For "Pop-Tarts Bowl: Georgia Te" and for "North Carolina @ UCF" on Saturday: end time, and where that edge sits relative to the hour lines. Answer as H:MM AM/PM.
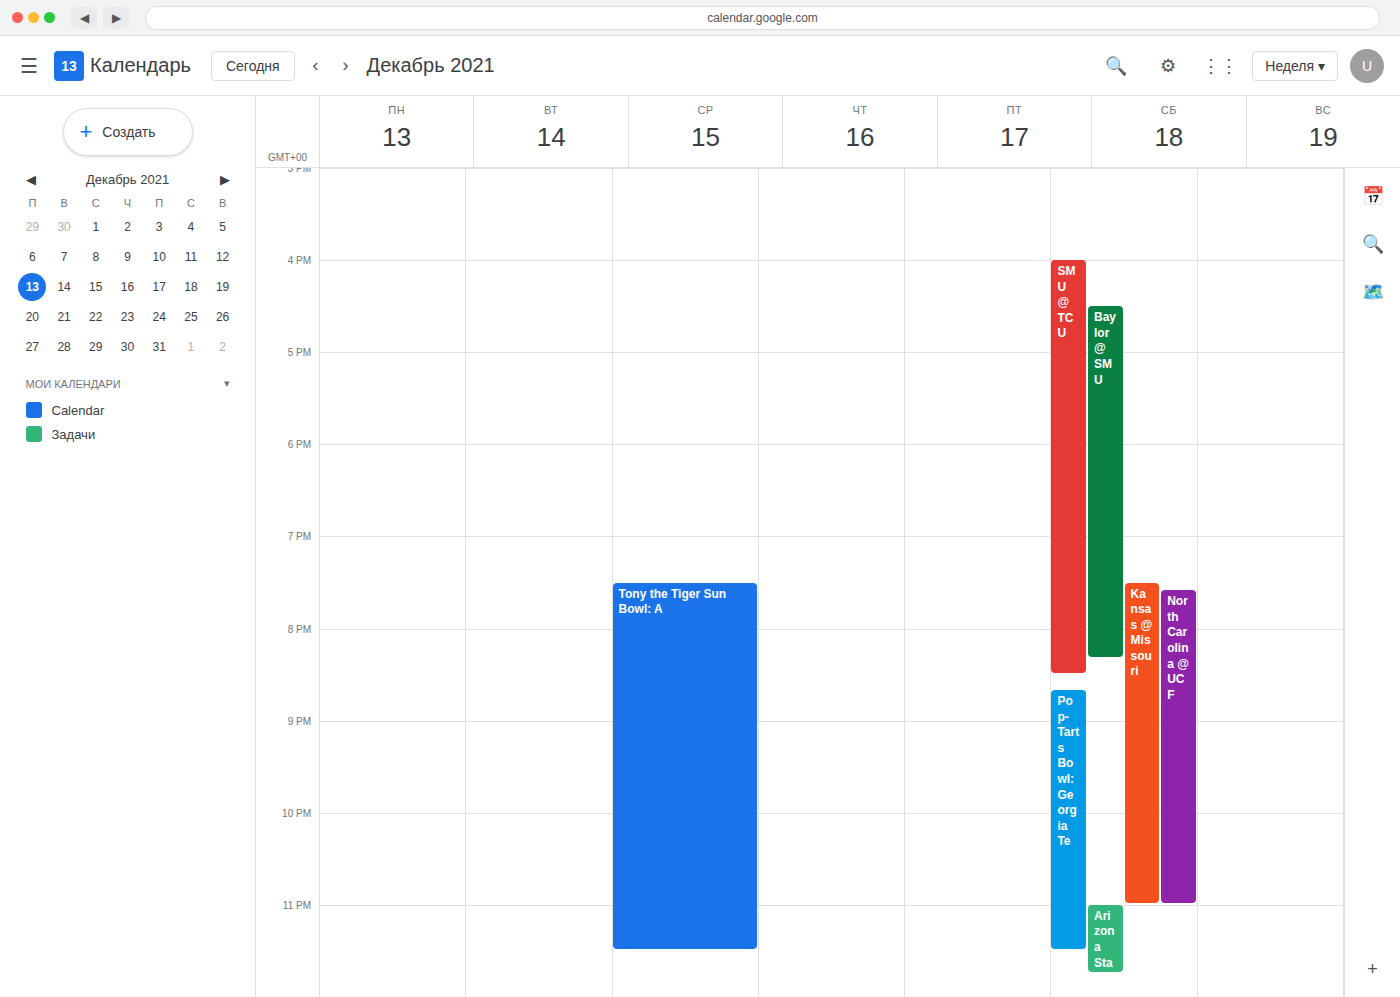
"Pop-Tarts Bowl: Georgia Te": 11:30 PM, halfway between the 11 PM and 12 AM lines. "North Carolina @ UCF": 11:00 PM, exactly on the 11 PM line.